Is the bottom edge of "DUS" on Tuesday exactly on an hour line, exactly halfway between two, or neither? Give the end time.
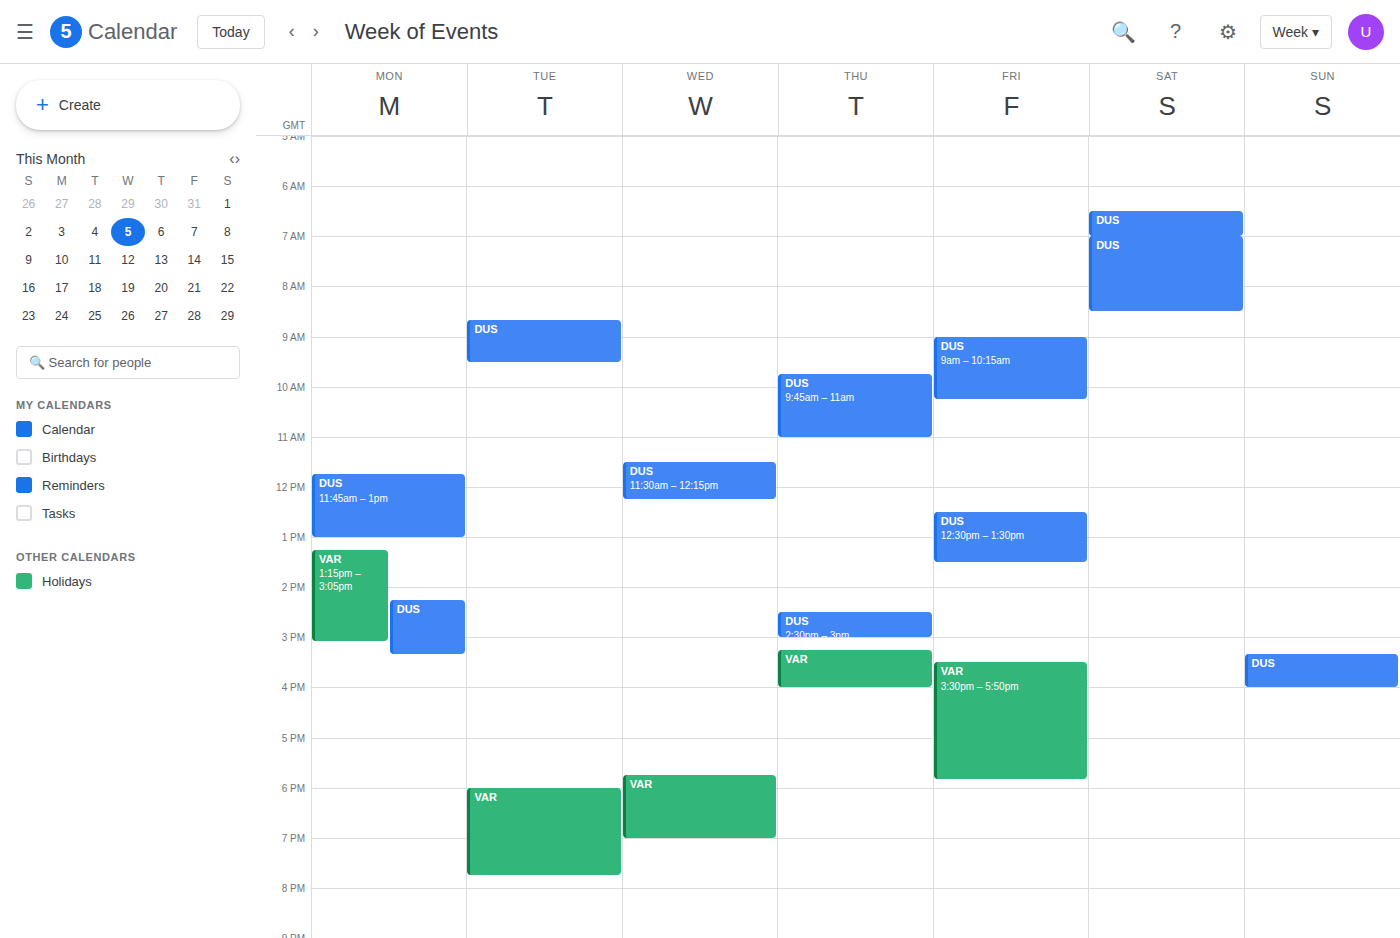
9:30 AM -- halfway between the 9 AM and 10 AM lines.